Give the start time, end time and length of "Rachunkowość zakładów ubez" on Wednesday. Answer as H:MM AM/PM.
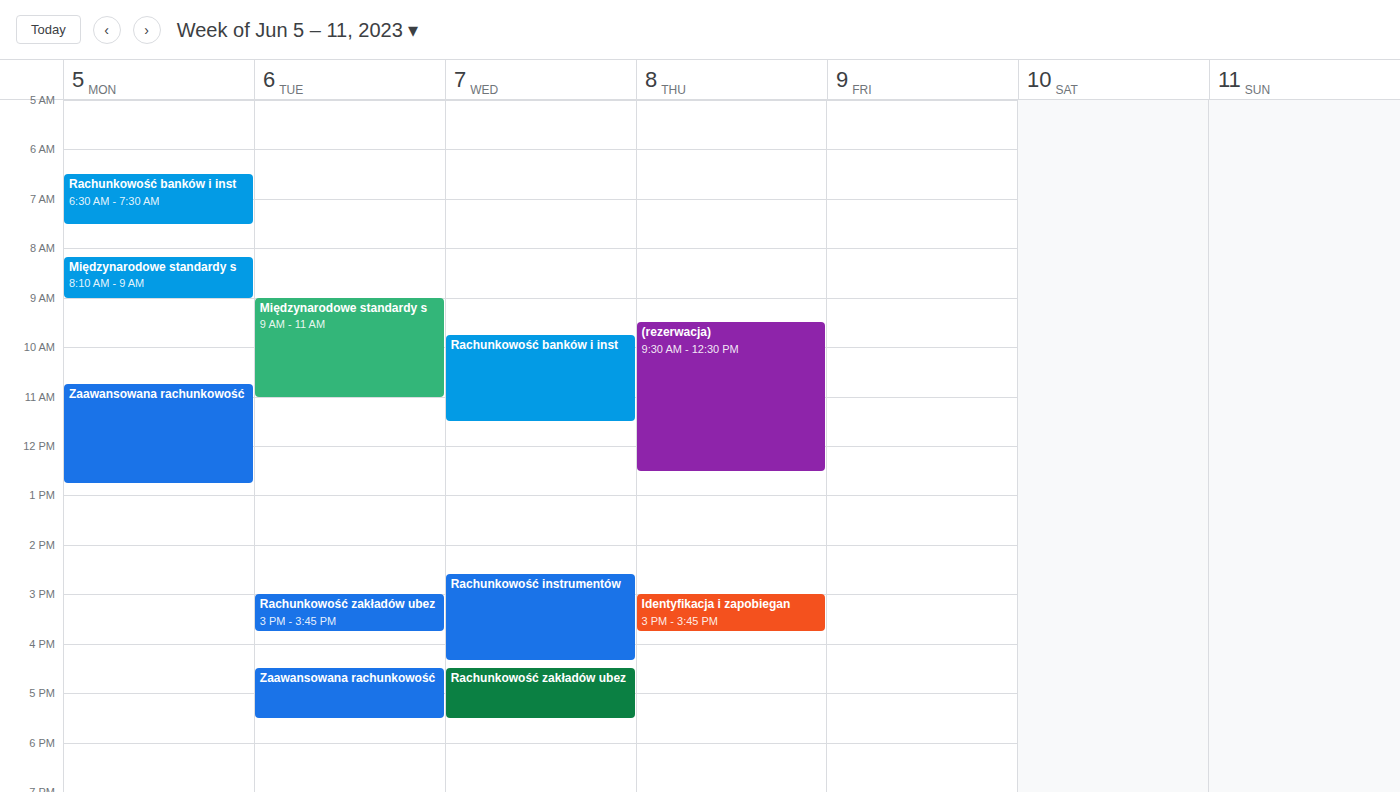
4:30 PM to 5:30 PM, 1 hour